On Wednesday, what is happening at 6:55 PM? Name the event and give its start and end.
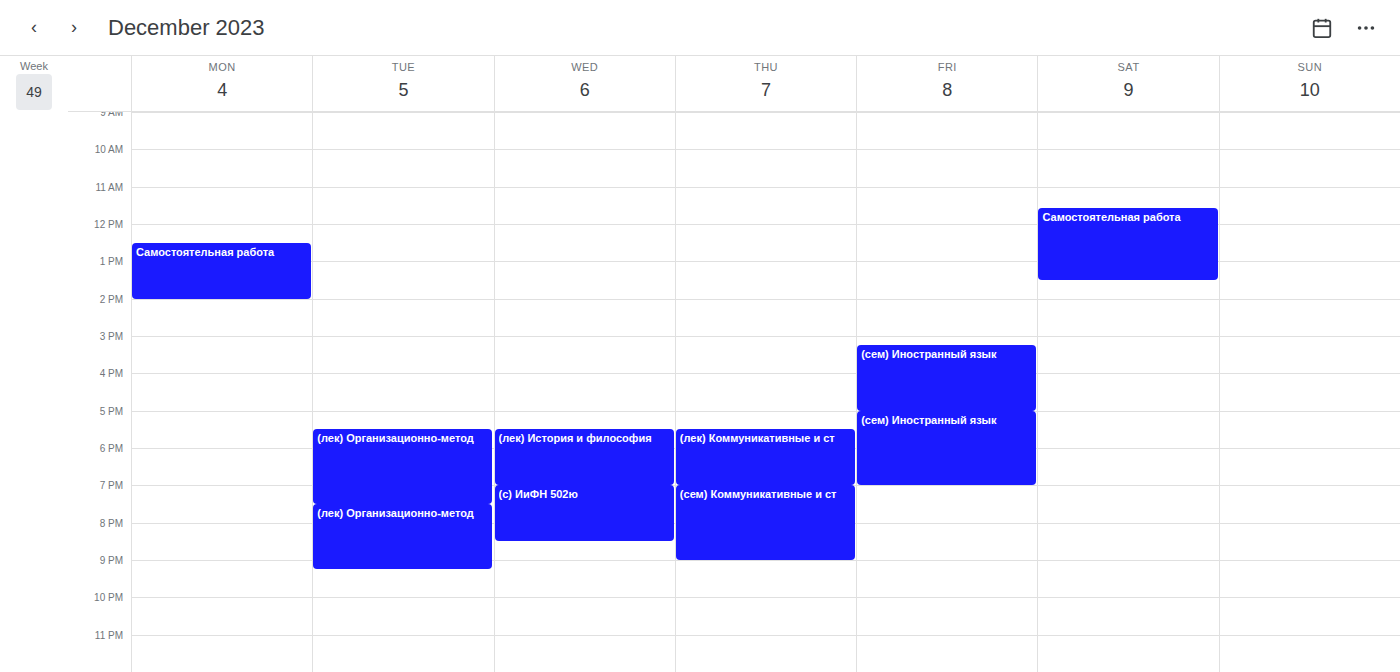
"(лек) История и философия", 5:30 PM to 7:00 PM